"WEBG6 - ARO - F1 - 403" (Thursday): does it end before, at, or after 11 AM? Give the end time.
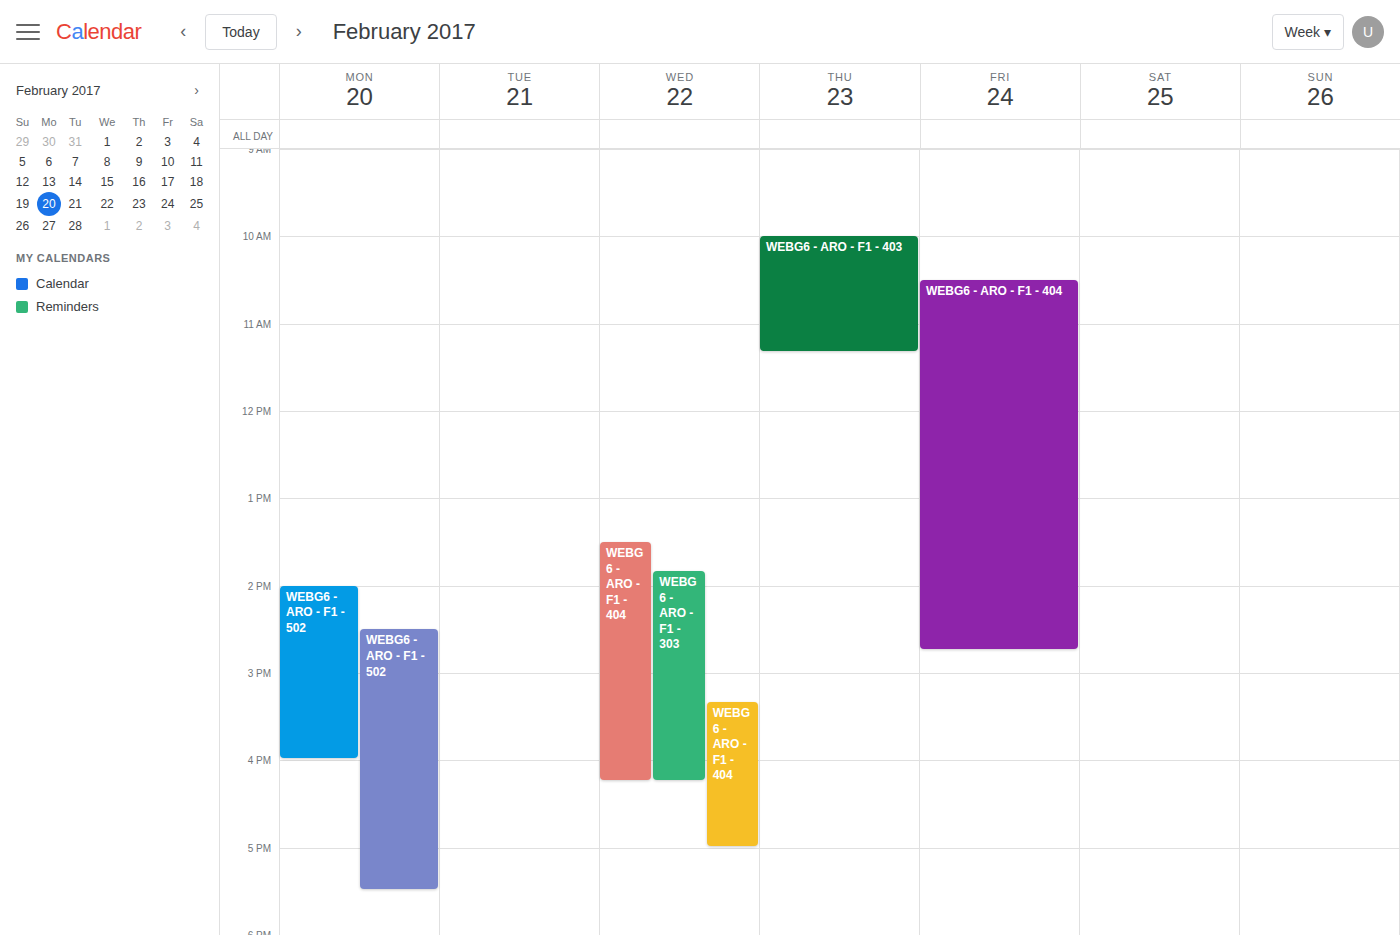
11:20 AM -- after 11 AM, 20 minutes below the 11 AM line.